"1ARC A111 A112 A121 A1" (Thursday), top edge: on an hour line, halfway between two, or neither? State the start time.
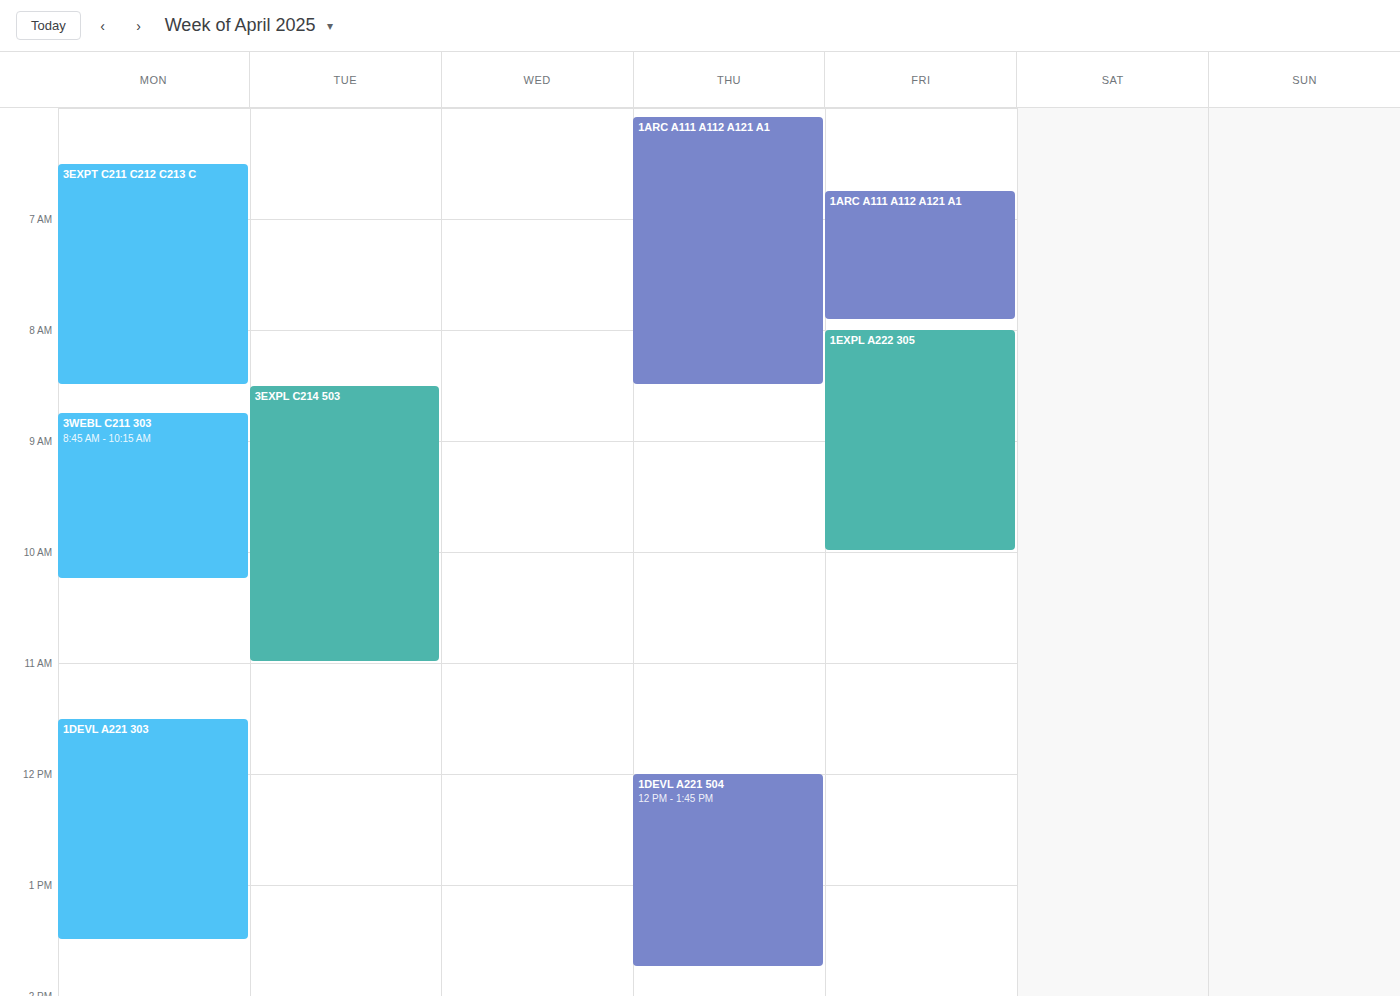
6:05 AM -- neither: 5 minutes below the 6 AM line and 55 minutes above the 7 AM line.